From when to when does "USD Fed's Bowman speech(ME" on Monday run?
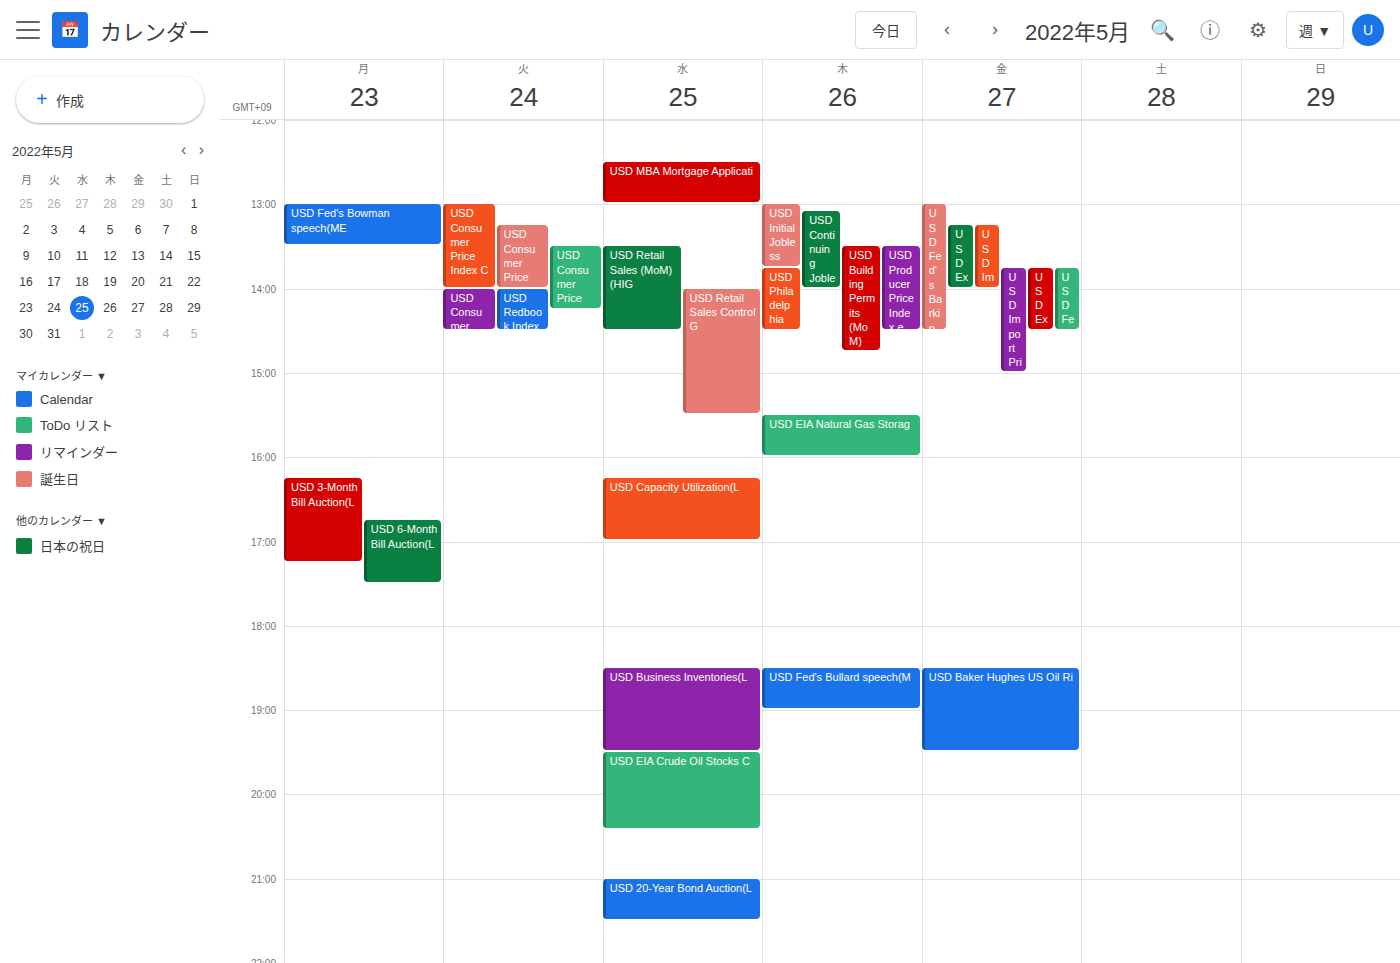
1:00 PM to 1:30 PM